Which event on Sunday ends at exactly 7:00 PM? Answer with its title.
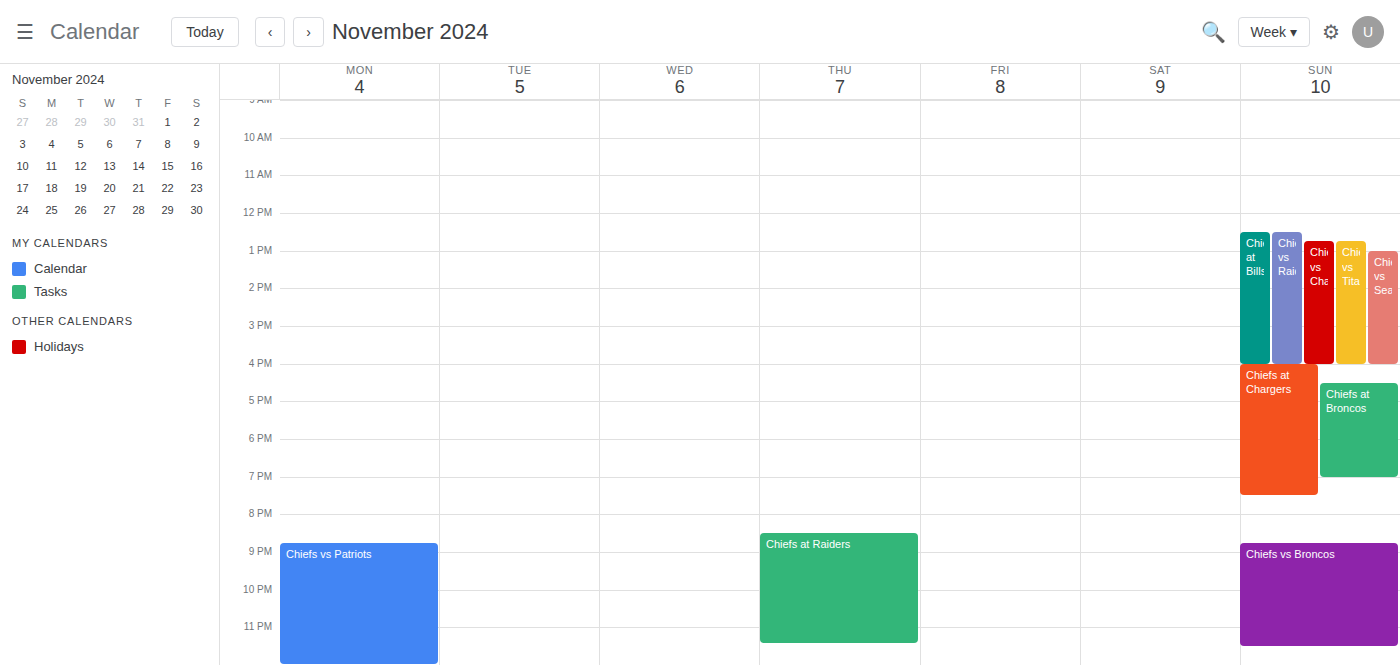
"Chiefs at Broncos"